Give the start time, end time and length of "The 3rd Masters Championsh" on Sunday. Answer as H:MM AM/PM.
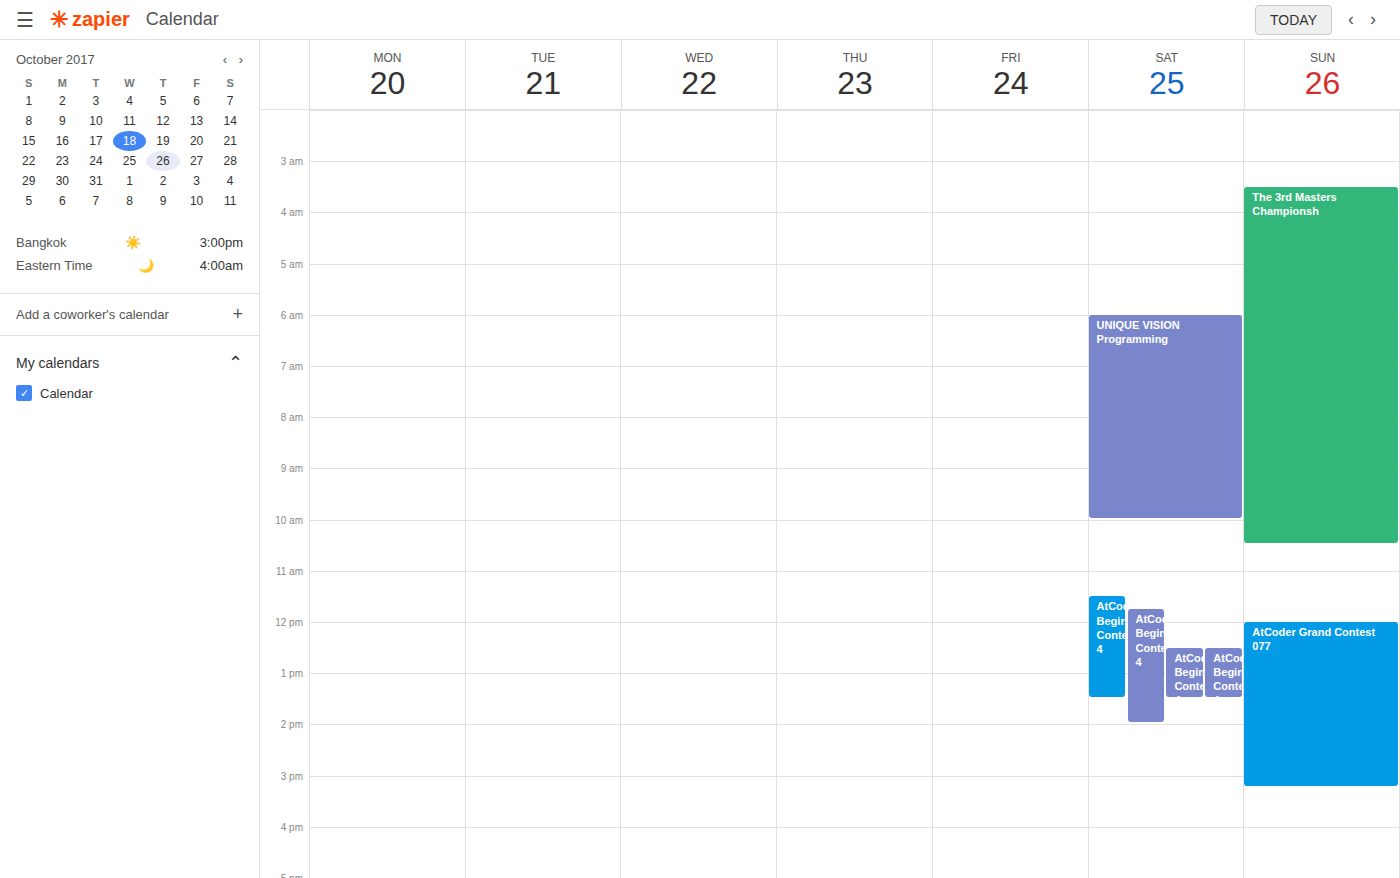
3:30 AM to 10:30 AM, 7 hours